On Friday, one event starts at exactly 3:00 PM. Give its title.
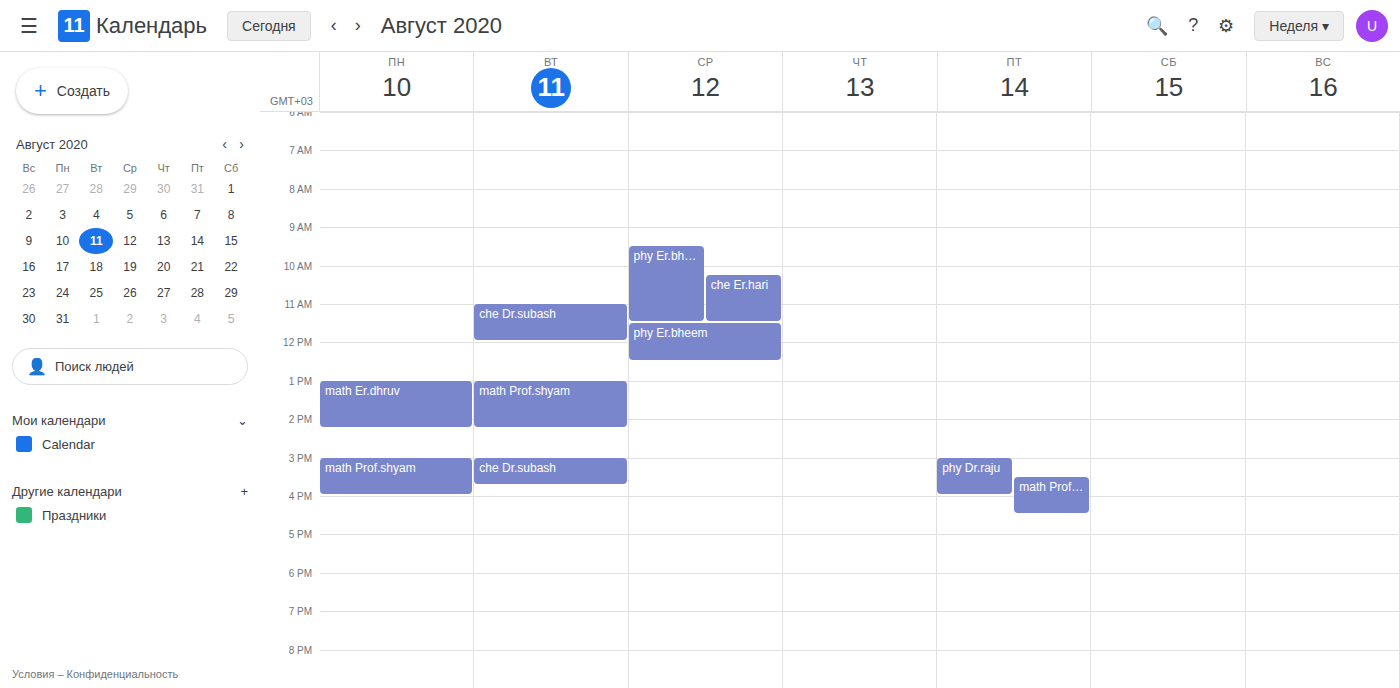
"phy Dr.raju"